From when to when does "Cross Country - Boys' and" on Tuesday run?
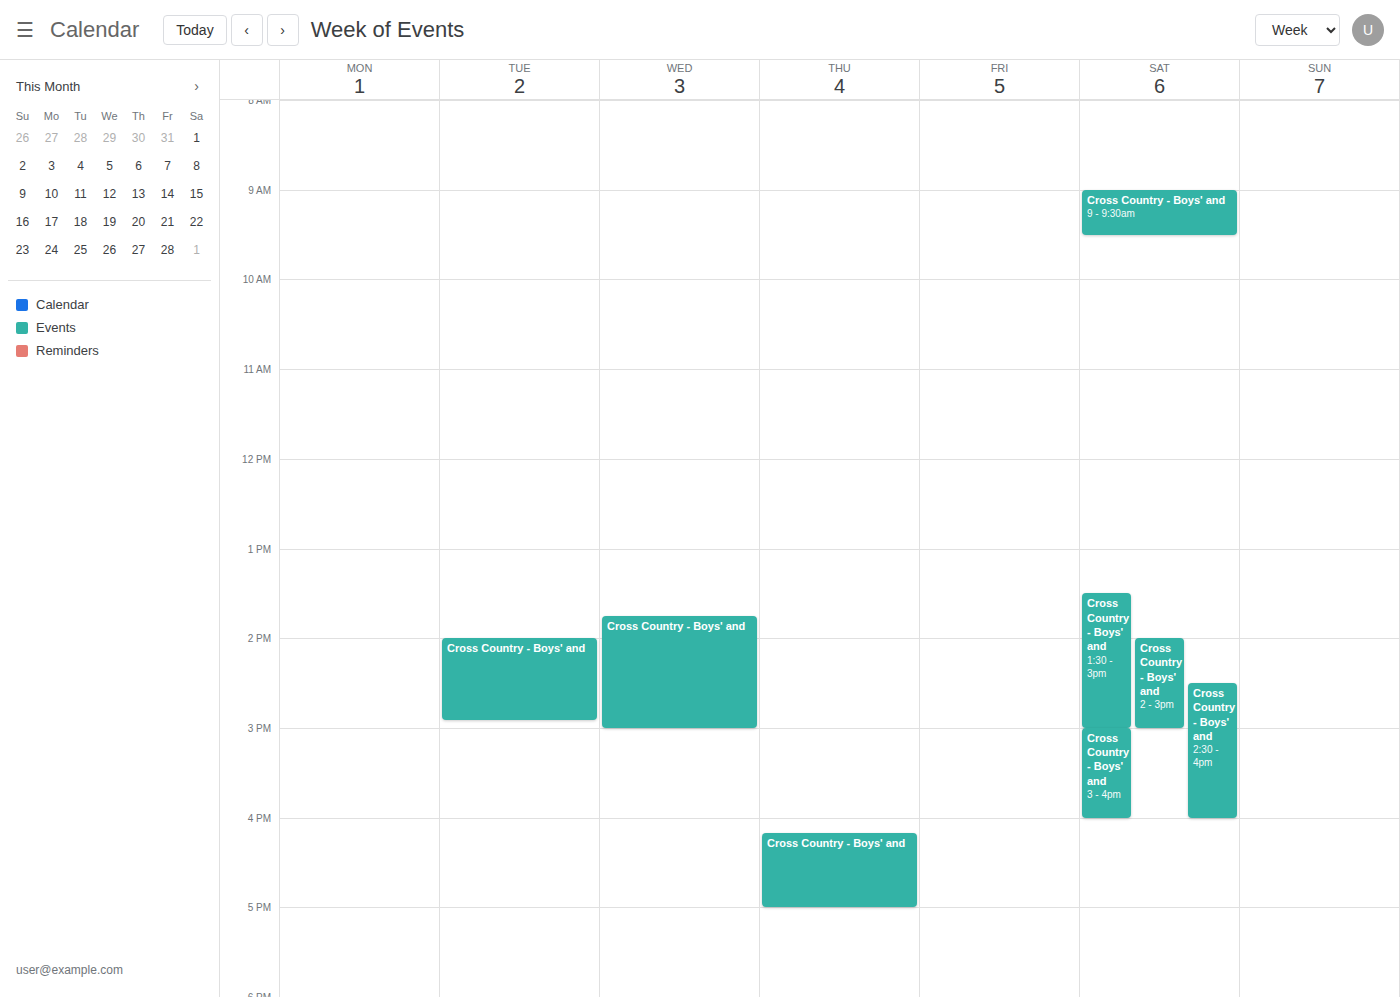
2:00 PM to 2:55 PM